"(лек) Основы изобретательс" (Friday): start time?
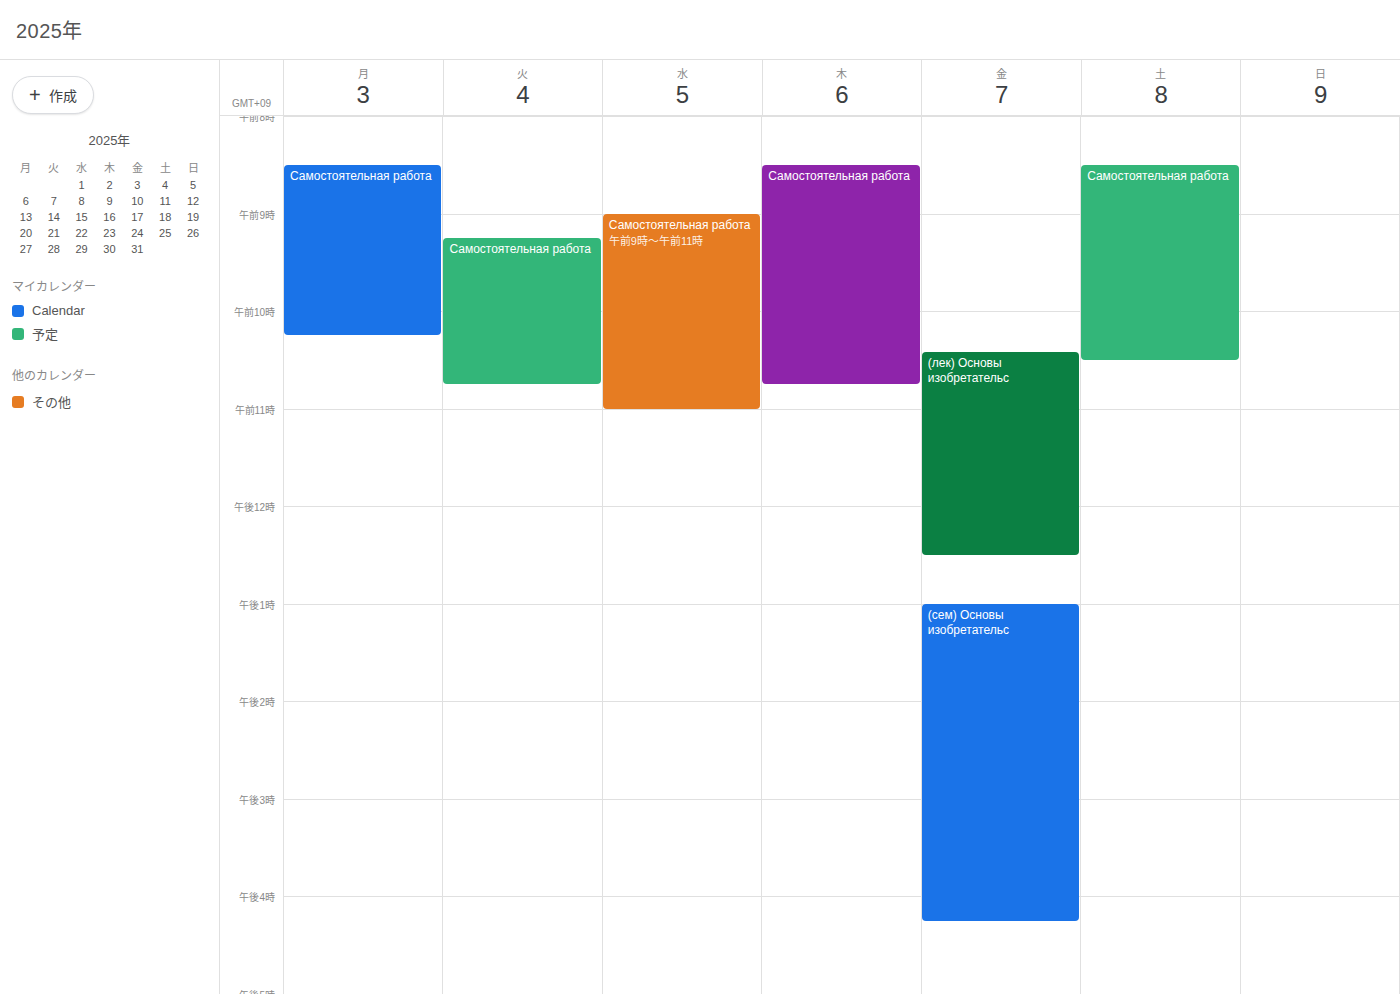
10:25